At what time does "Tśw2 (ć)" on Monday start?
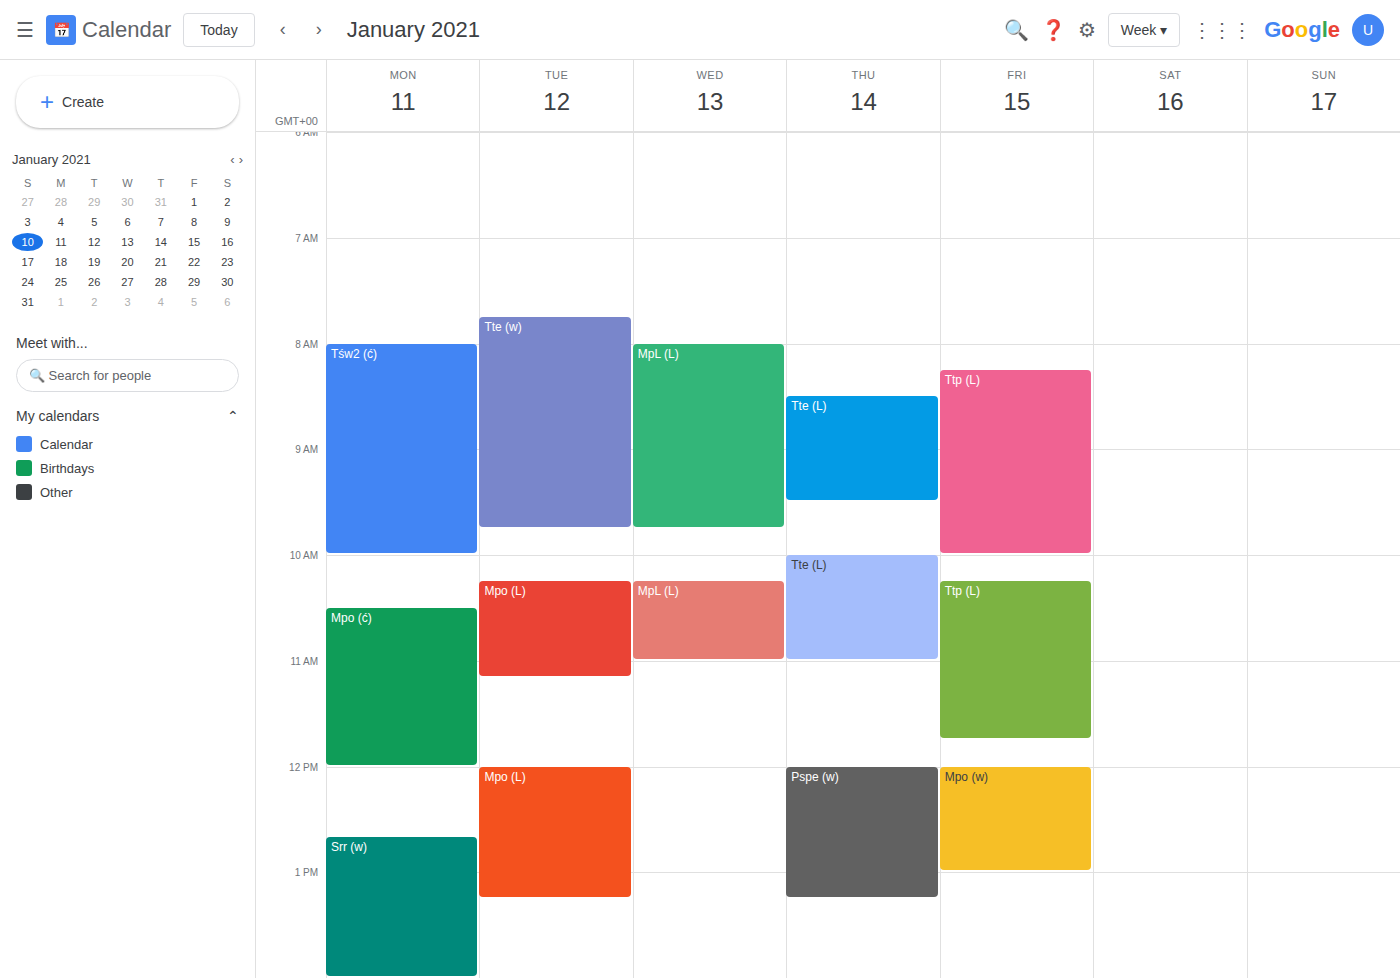
8:00 AM